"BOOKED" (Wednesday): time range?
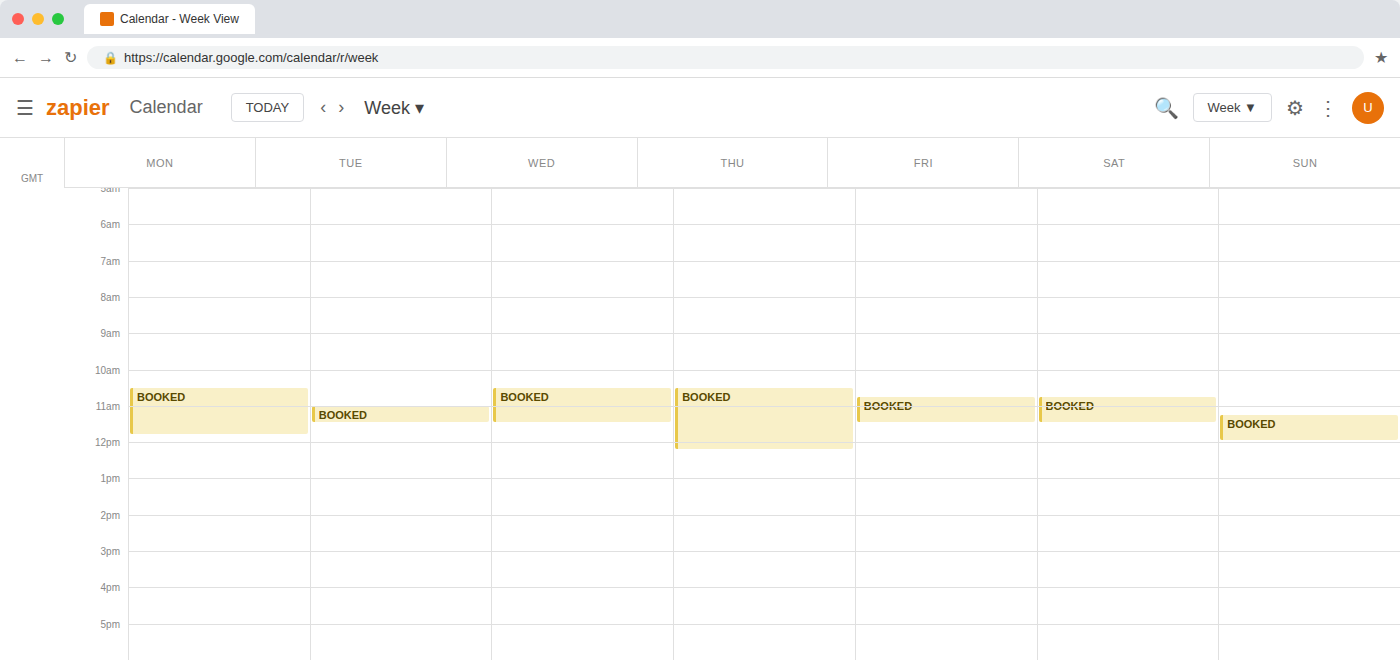
10:30 AM to 11:30 AM